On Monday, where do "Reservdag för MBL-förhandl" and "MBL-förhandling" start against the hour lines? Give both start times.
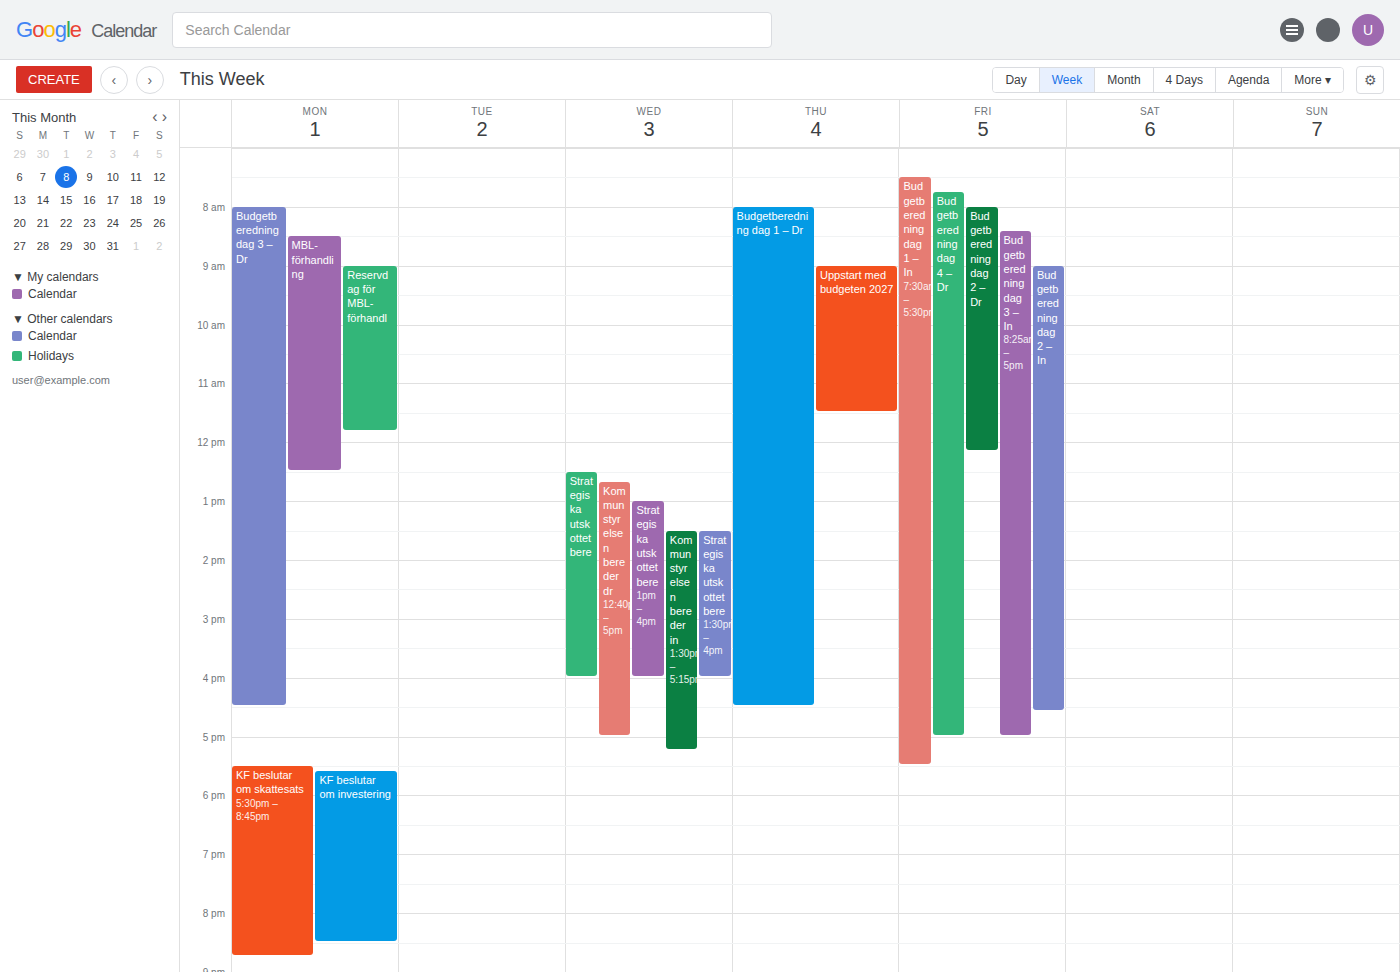
"Reservdag för MBL-förhandl": 9:00 AM, exactly on the 9 AM line. "MBL-förhandling": 8:30 AM, halfway between the 8 AM and 9 AM lines.